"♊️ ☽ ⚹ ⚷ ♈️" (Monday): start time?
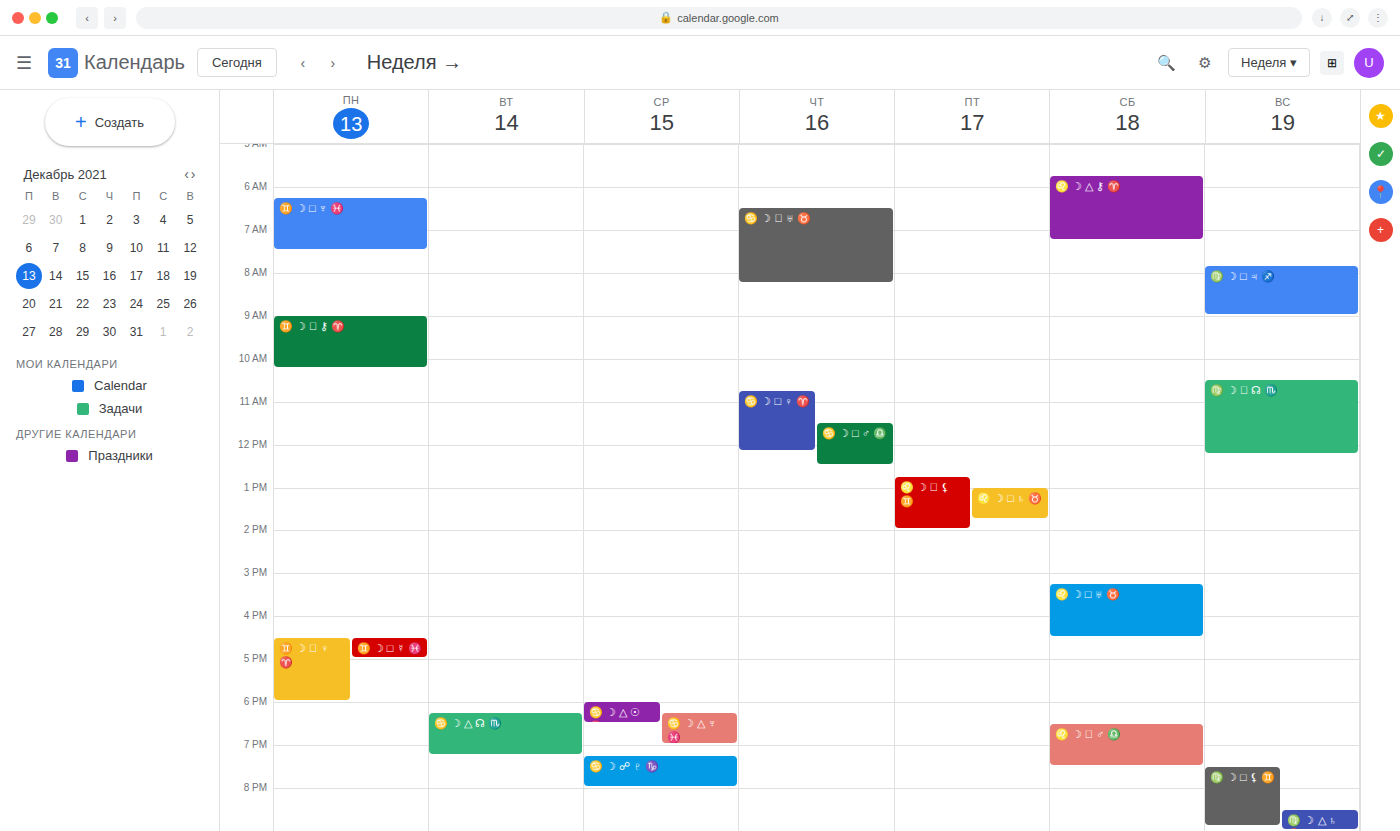
9:00 AM